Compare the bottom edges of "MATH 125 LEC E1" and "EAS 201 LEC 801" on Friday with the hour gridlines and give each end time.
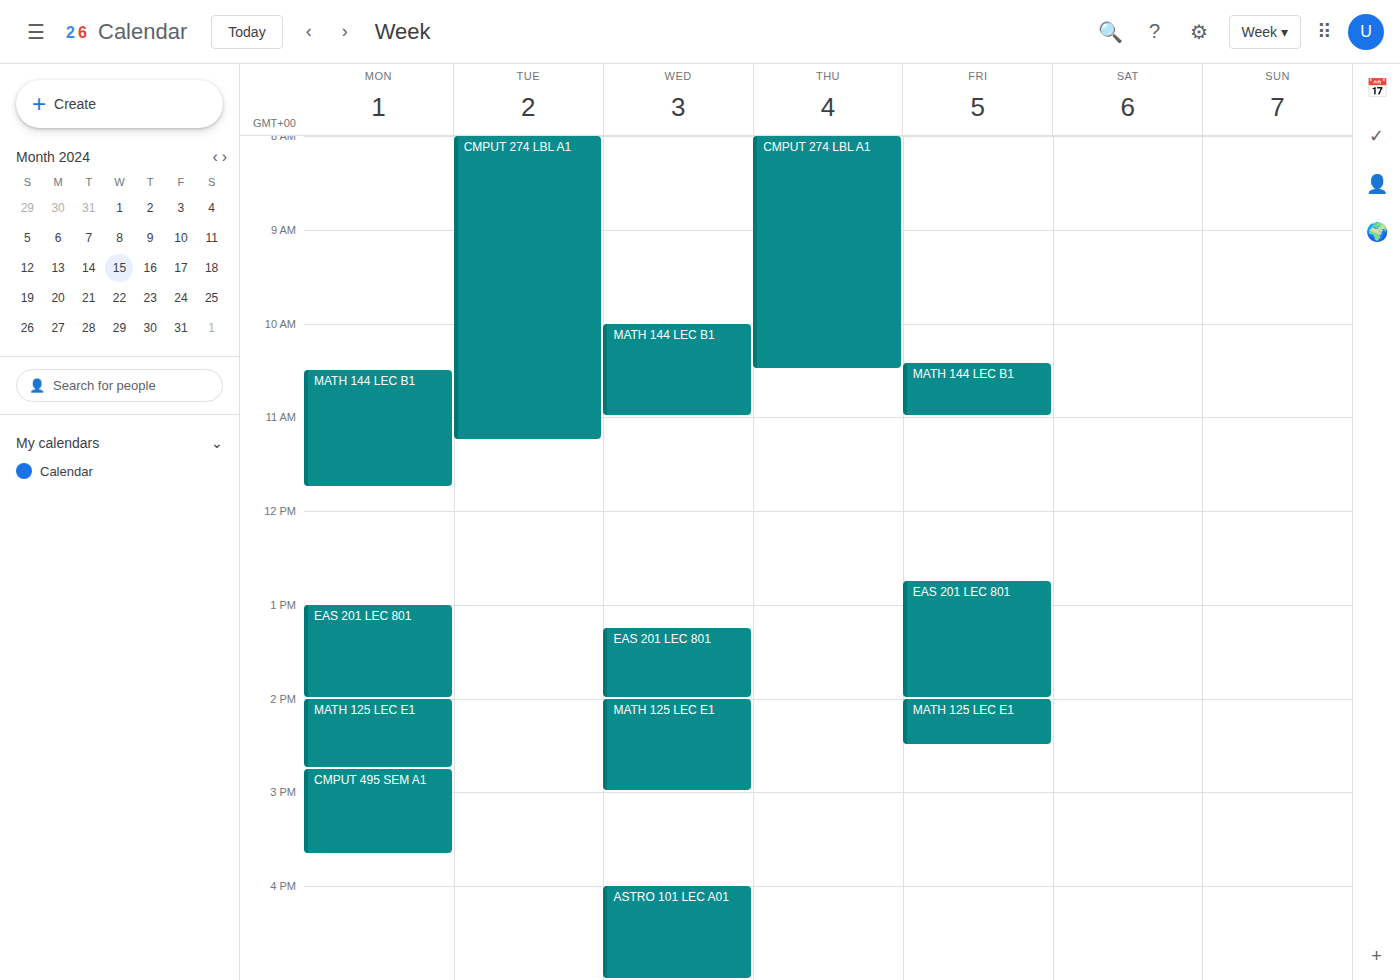
"MATH 125 LEC E1": 14:30, halfway between the 14:00 and 15:00 lines. "EAS 201 LEC 801": 14:00, exactly on the 14:00 line.